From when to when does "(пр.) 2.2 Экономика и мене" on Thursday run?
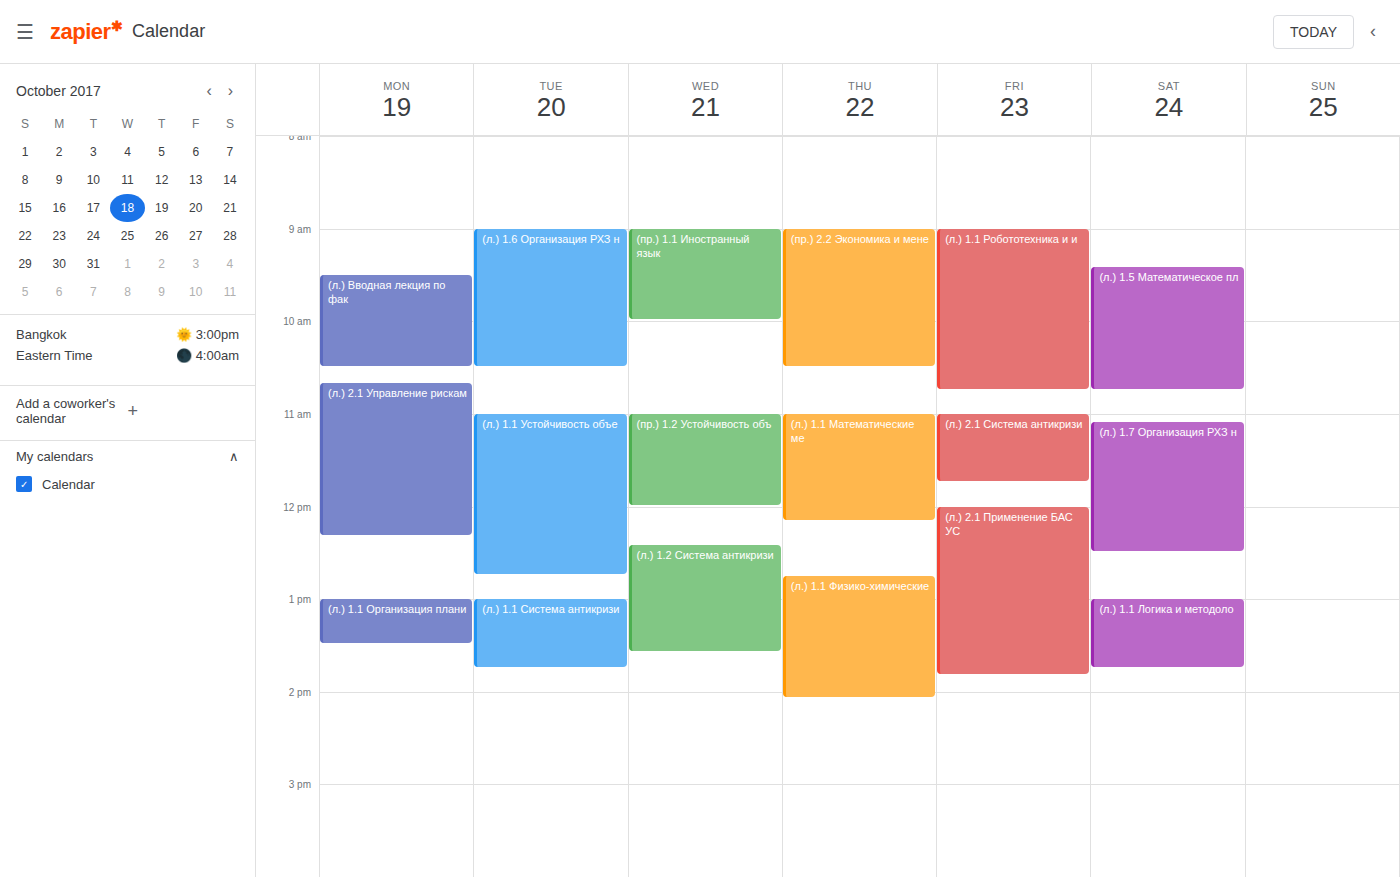
9:00 AM to 10:30 AM